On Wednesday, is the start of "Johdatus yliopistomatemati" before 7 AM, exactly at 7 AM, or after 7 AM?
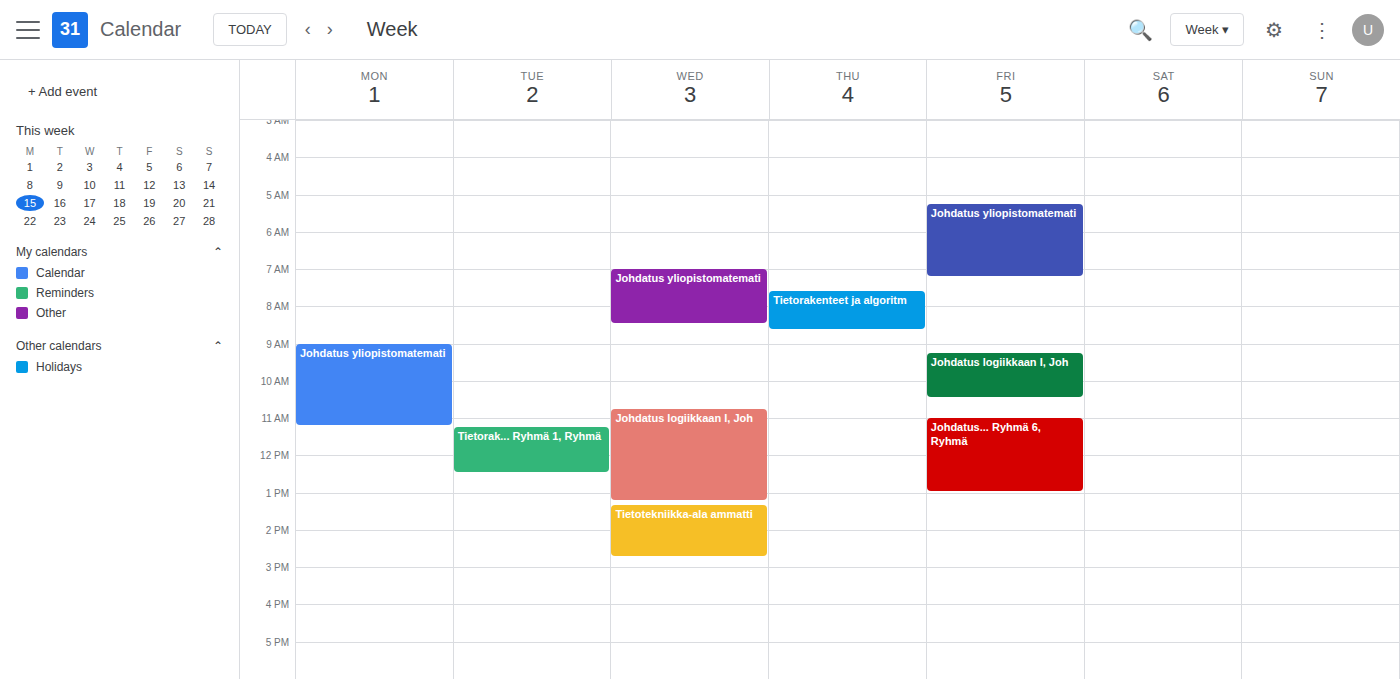
7:00 AM -- exactly at 7 AM, on the 7 AM line.